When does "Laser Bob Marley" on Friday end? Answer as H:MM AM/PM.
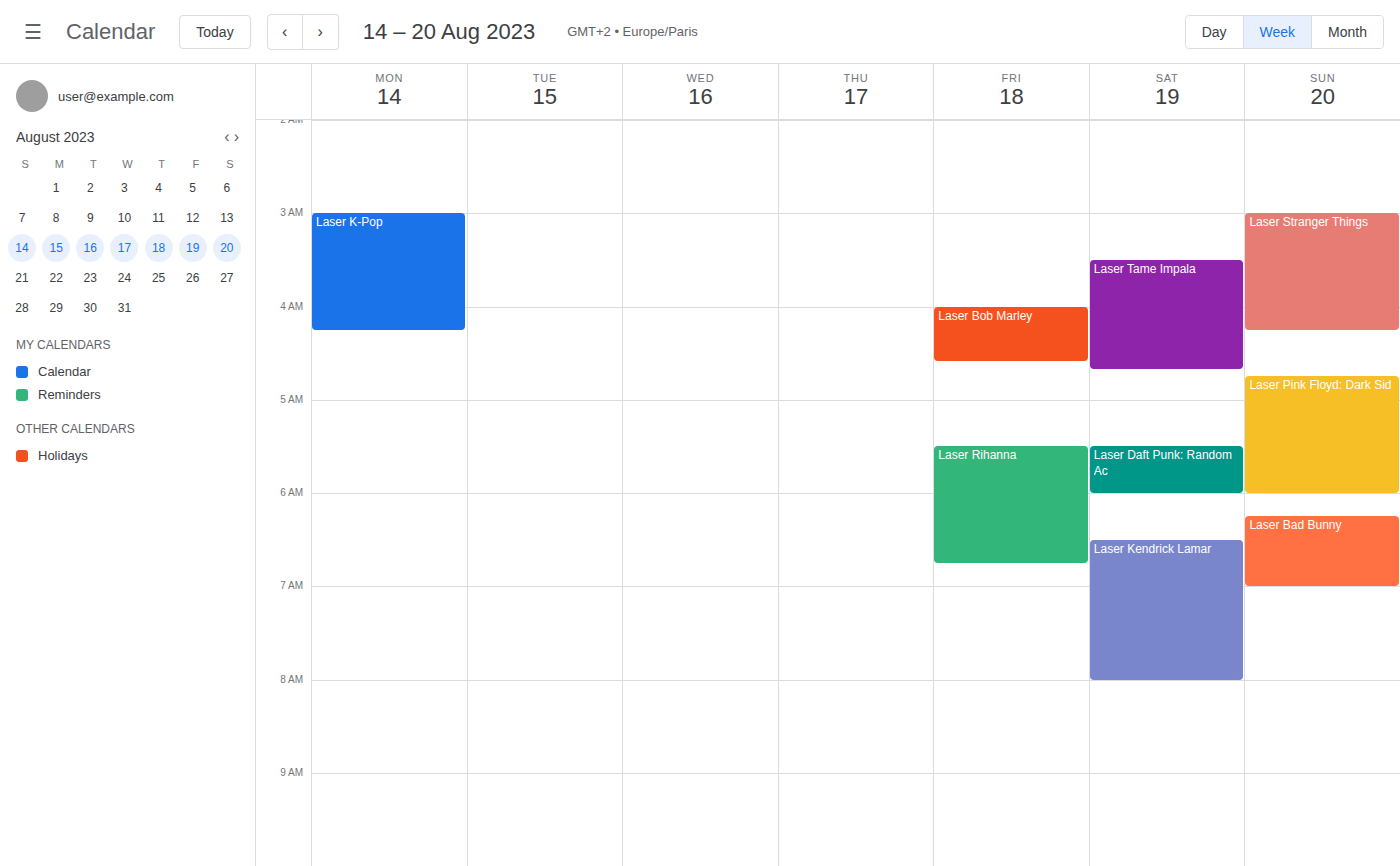
4:35 AM